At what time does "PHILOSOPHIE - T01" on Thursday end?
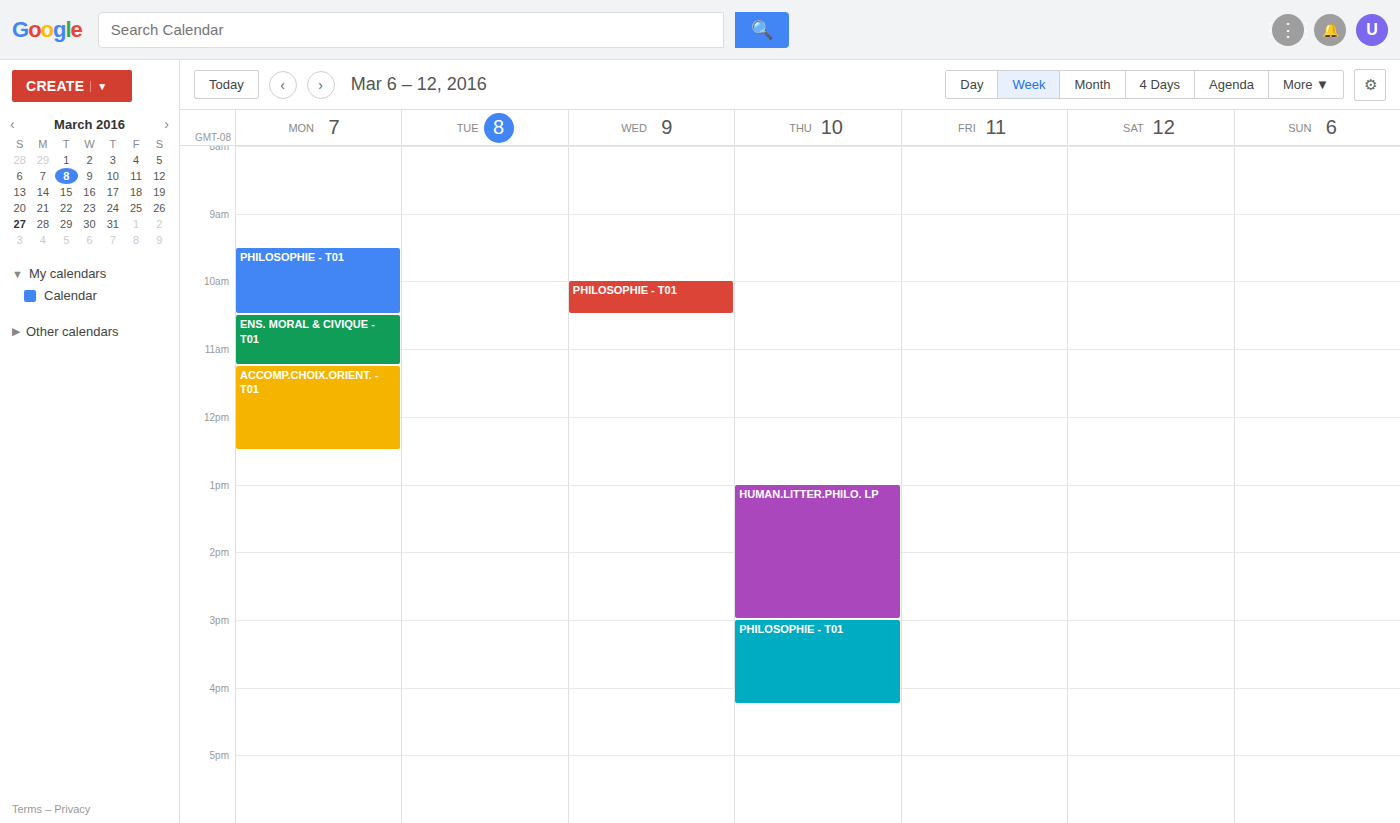
4:15 PM